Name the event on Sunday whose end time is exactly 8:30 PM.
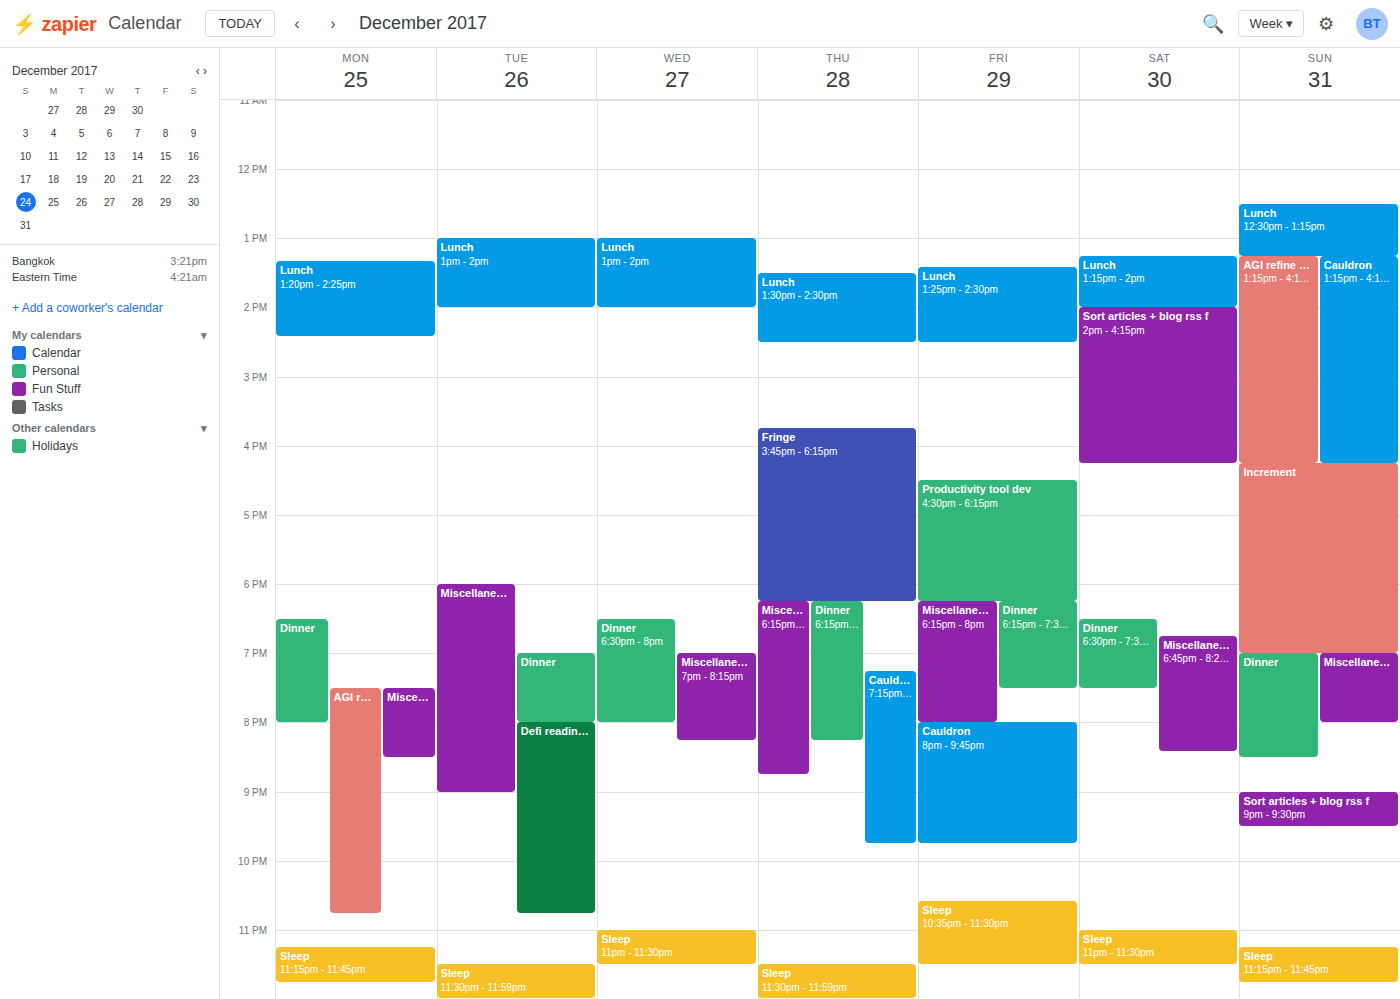
"Dinner"